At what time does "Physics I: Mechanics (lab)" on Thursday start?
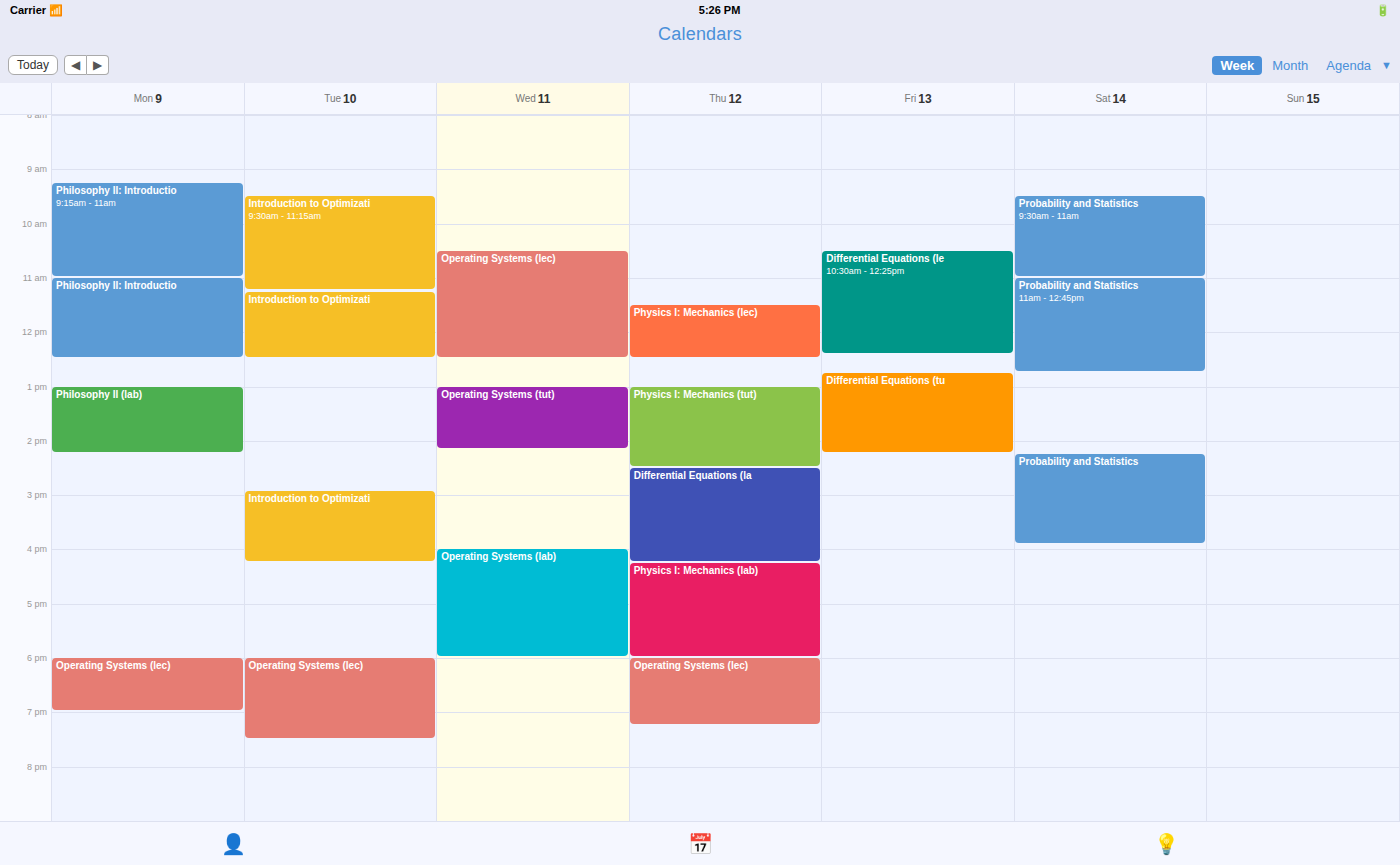
16:15